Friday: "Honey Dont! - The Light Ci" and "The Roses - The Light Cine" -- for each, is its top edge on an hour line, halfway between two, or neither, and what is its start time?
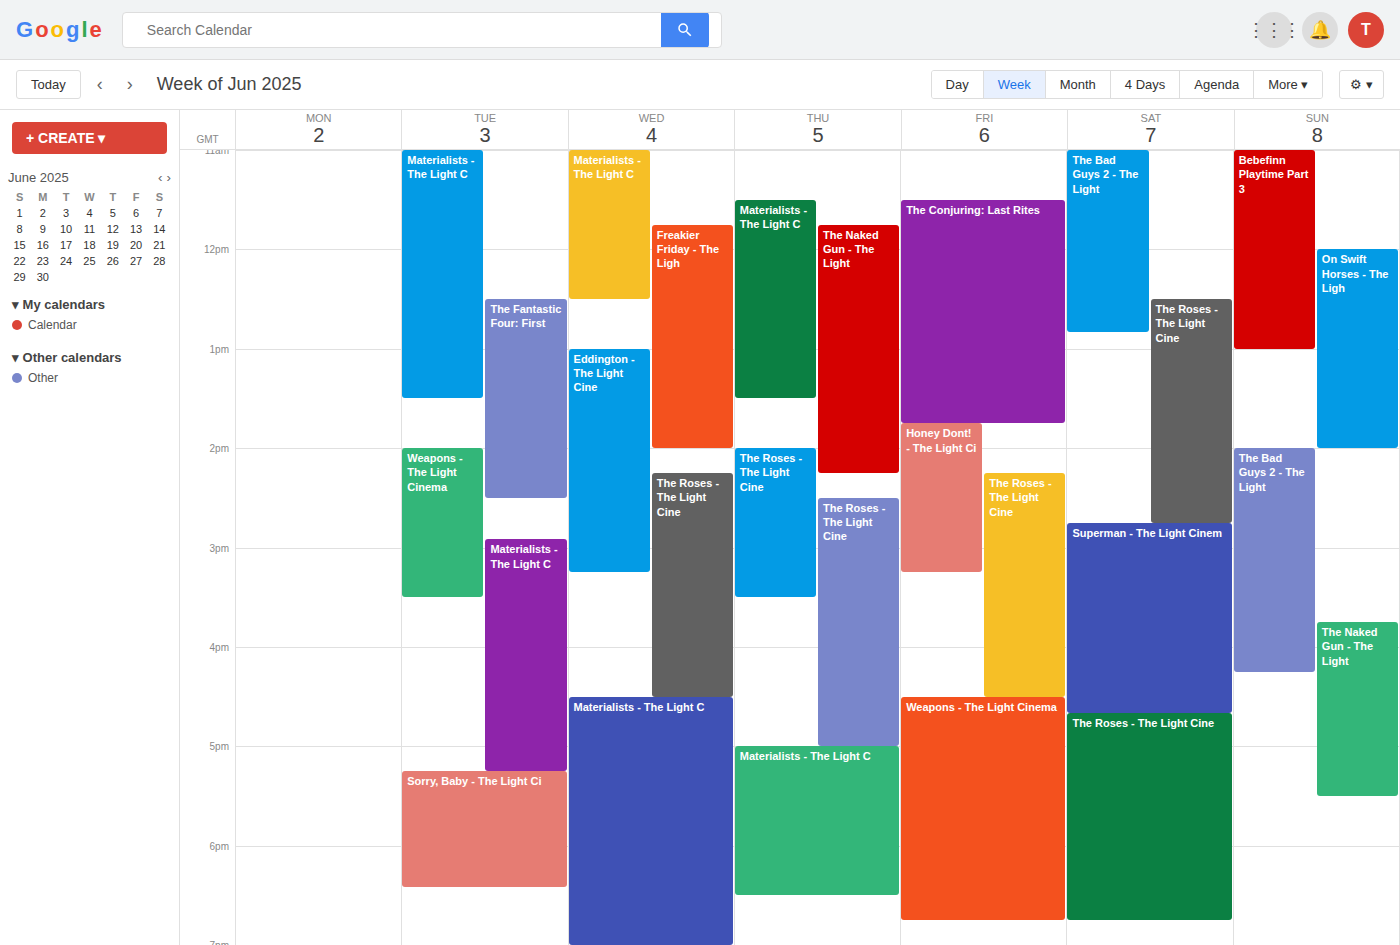
"Honey Dont! - The Light Ci": 1:45 PM, neither: three quarters of the way from the 1 PM line to the 2 PM line. "The Roses - The Light Cine": 2:15 PM, neither: a quarter of the way from the 2 PM line to the 3 PM line.